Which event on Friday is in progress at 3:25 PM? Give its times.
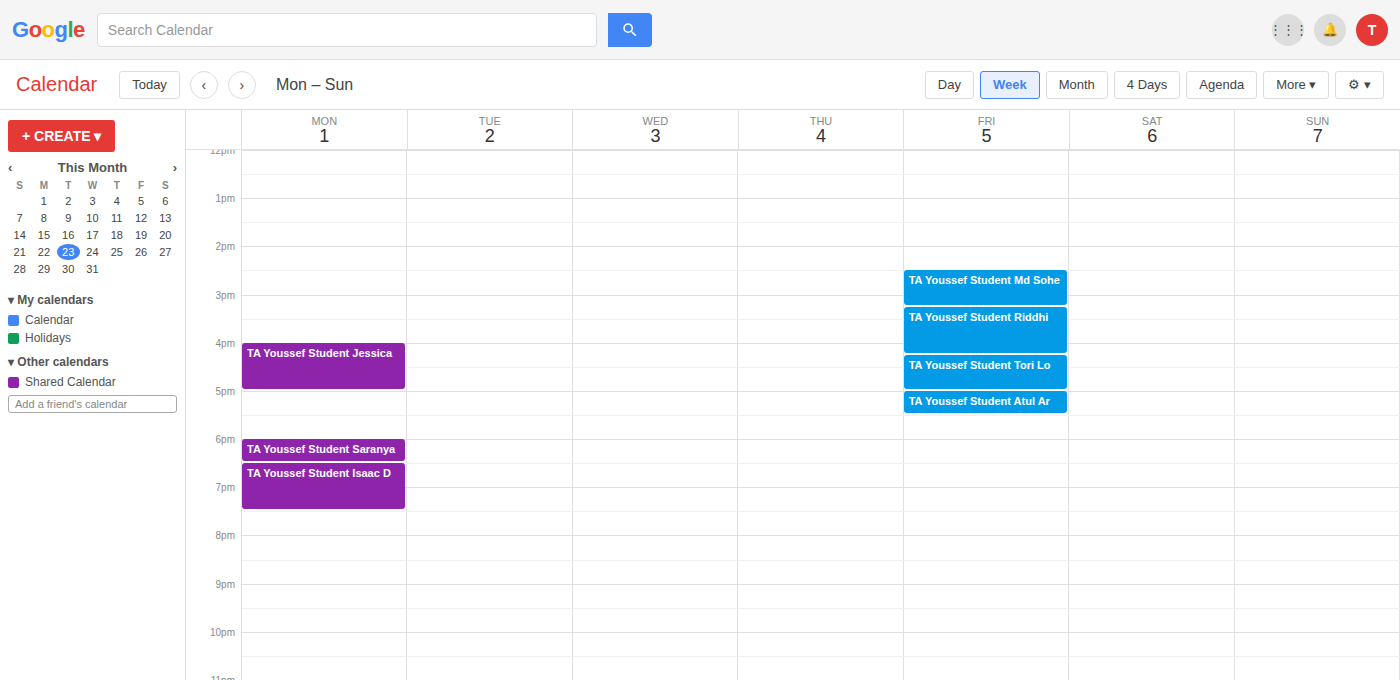
"TA Youssef Student Riddhi", 3:15 PM to 4:15 PM